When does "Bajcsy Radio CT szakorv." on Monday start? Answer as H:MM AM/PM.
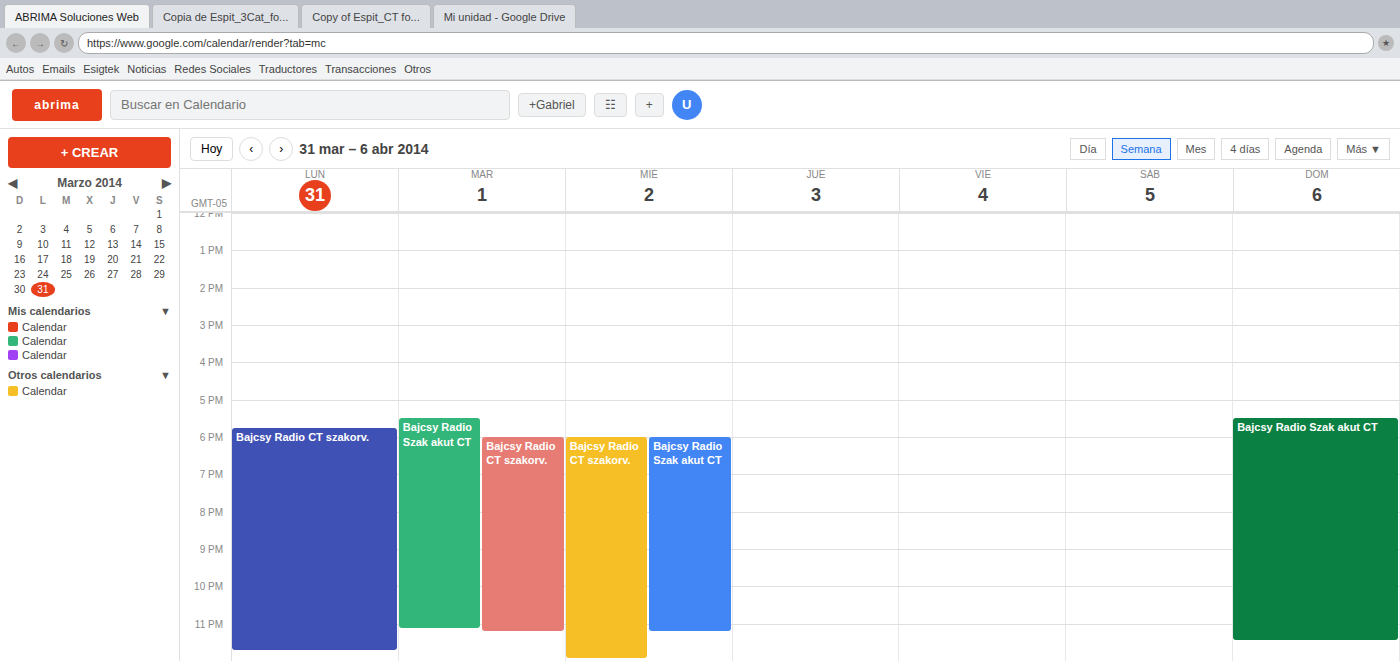
5:45 PM